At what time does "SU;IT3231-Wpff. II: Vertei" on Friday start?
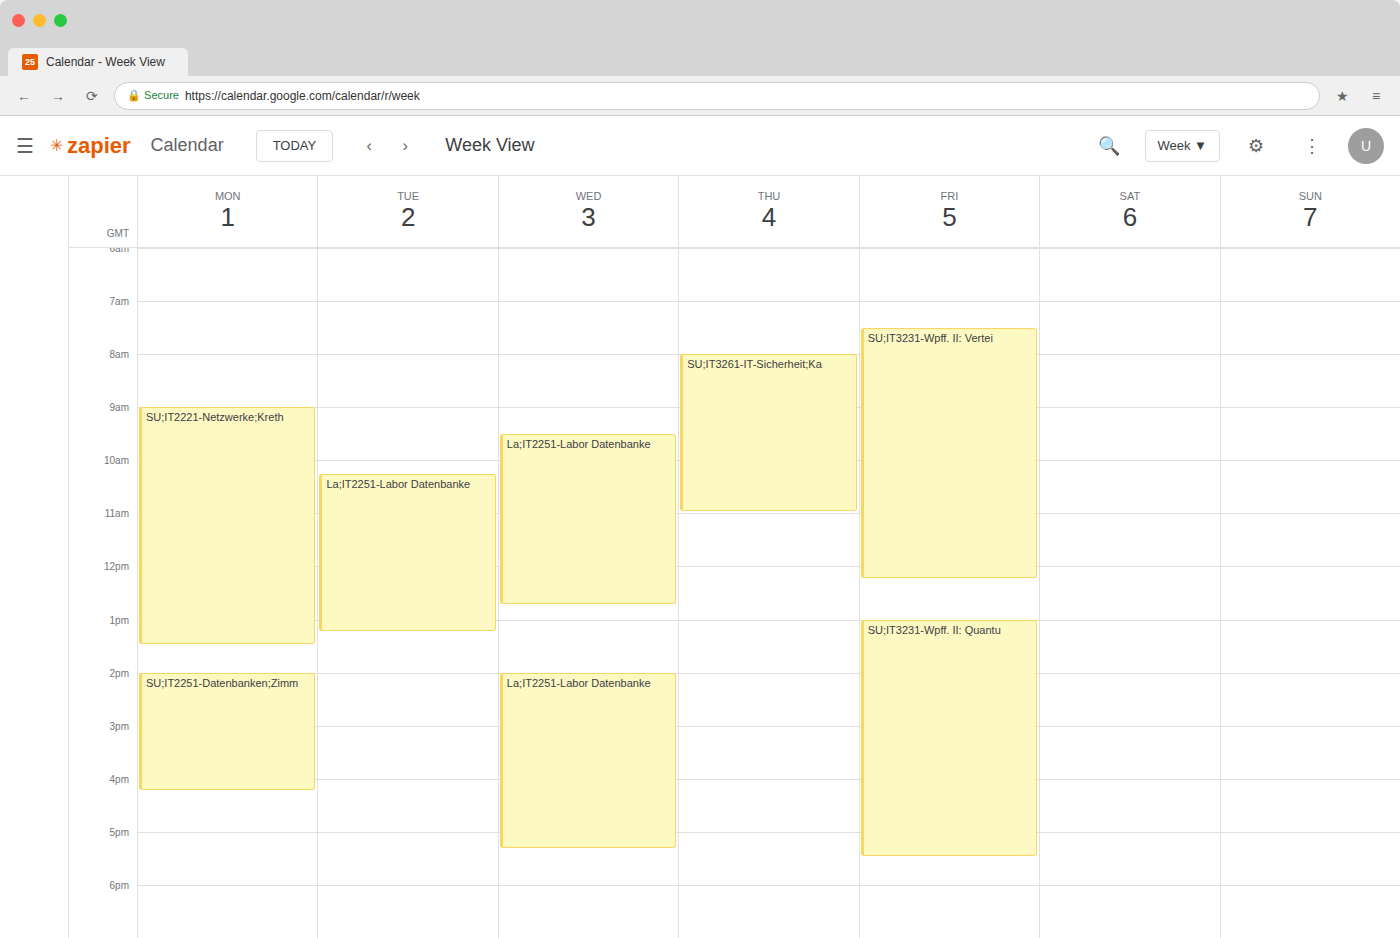
7:30 AM